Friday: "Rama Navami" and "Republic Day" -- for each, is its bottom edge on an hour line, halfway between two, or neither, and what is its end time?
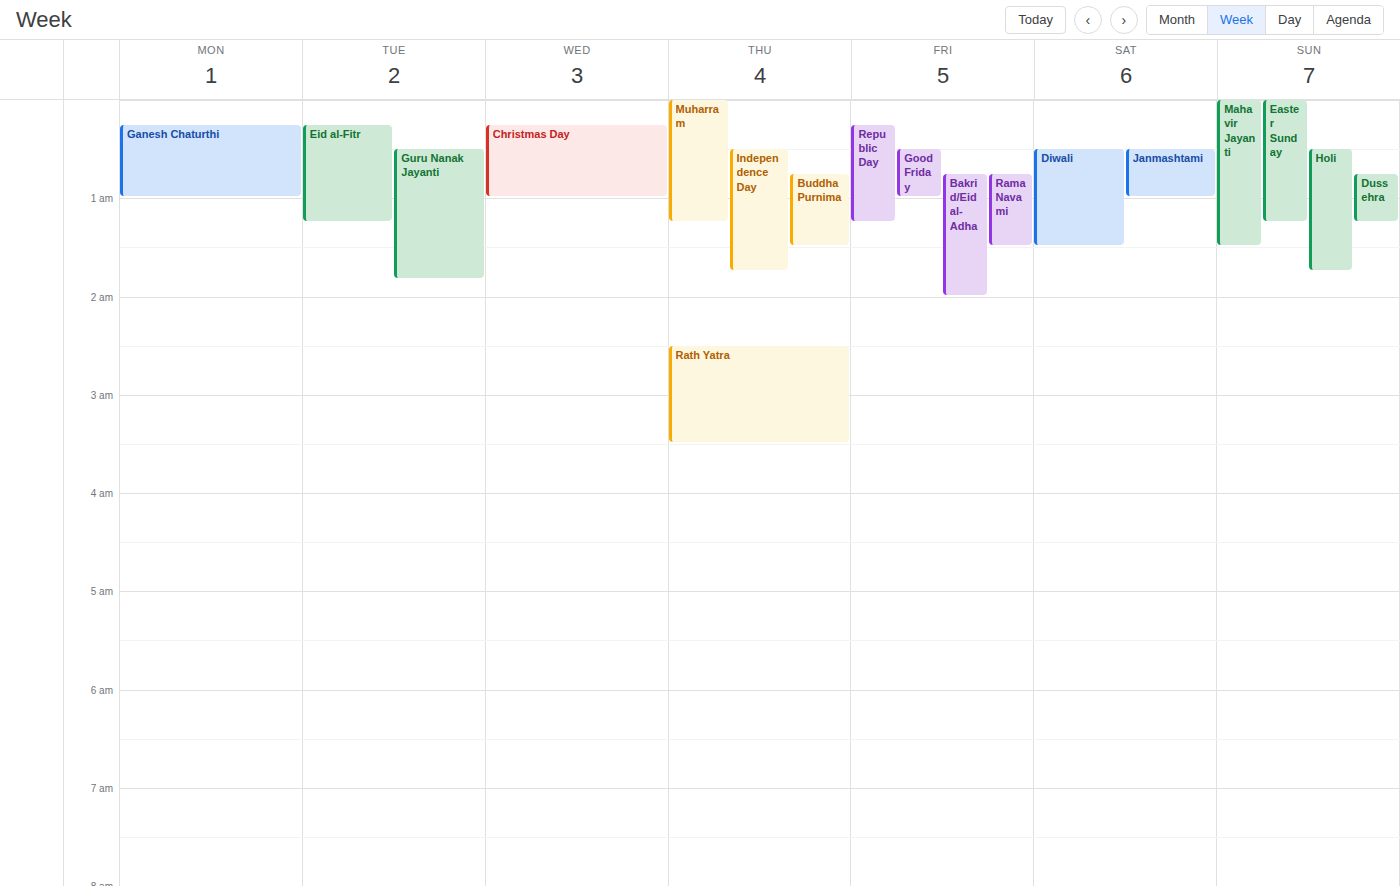
"Rama Navami": 1:30 AM, halfway between the 1 AM and 2 AM lines. "Republic Day": 1:15 AM, neither: a quarter of the way from the 1 AM line to the 2 AM line.